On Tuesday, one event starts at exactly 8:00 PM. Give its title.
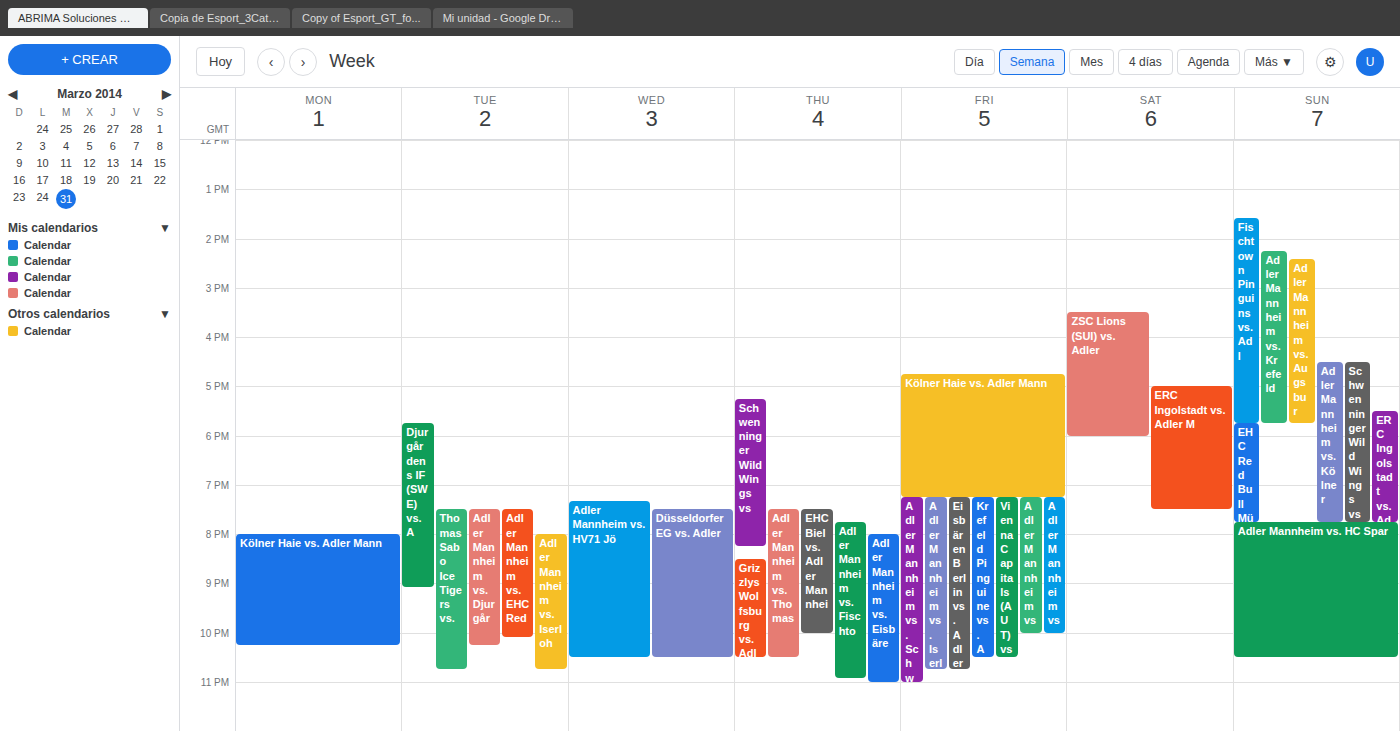
"Adler Mannheim vs. Iserloh"